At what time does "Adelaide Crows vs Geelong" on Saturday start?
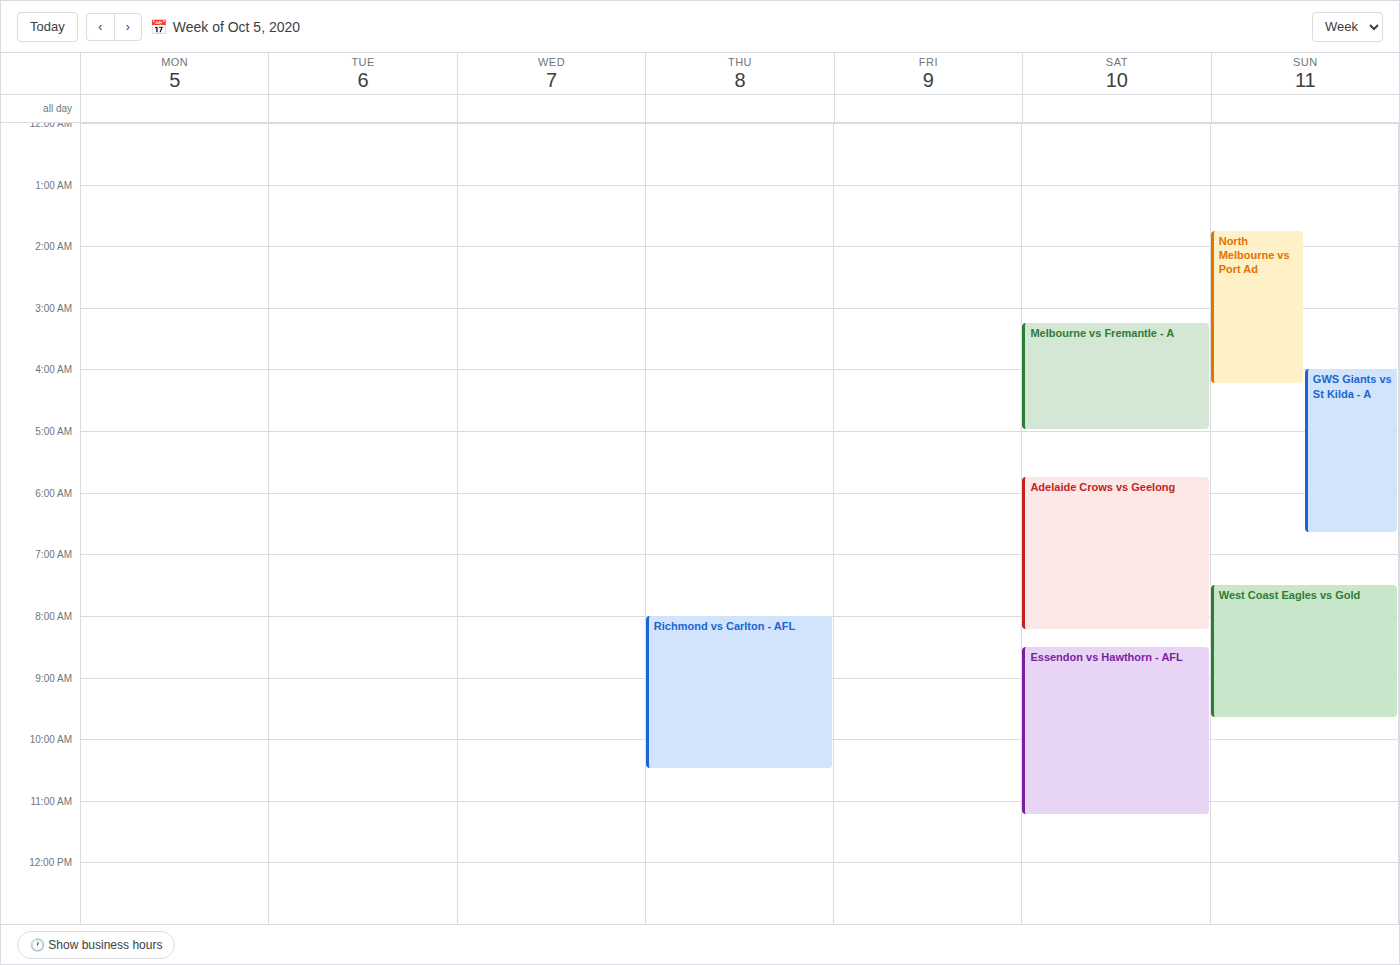
5:45 AM